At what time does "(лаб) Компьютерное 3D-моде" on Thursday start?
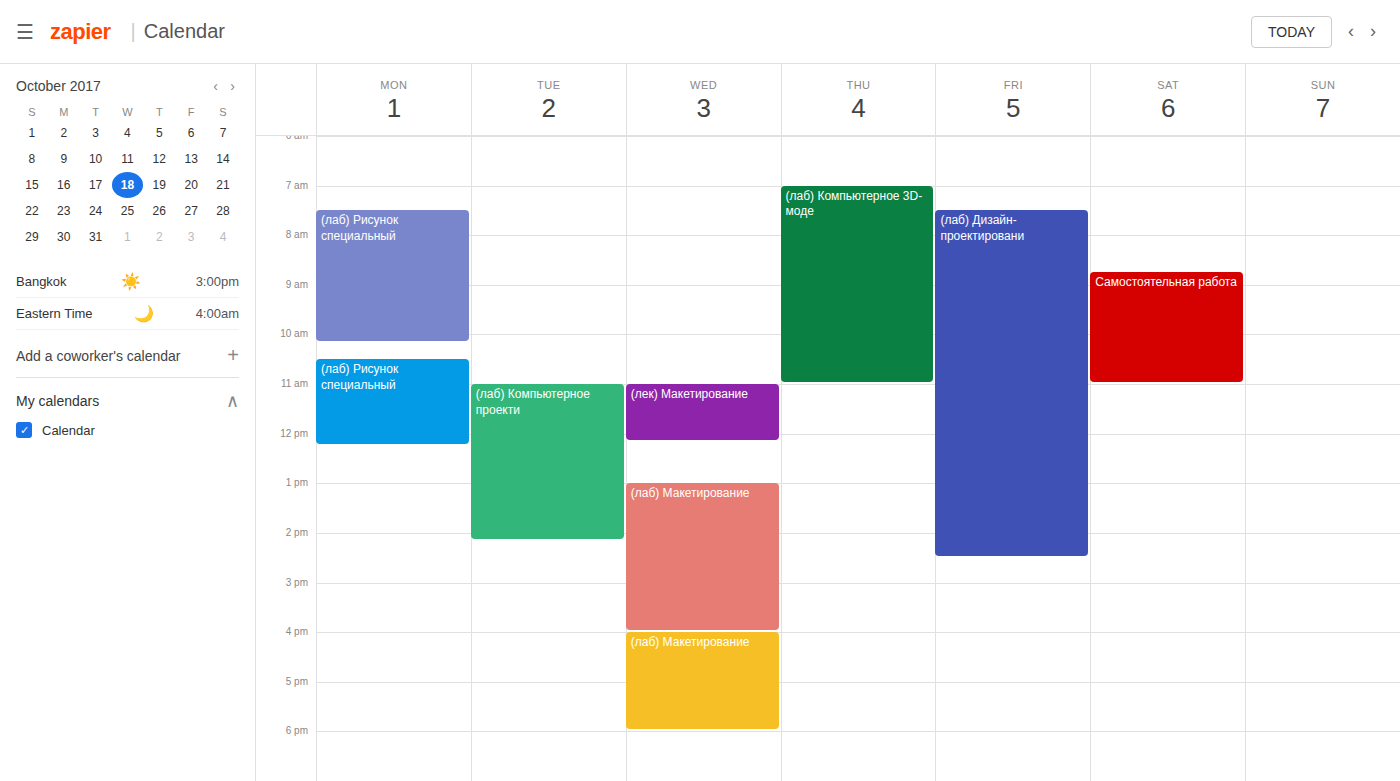
7:00 AM